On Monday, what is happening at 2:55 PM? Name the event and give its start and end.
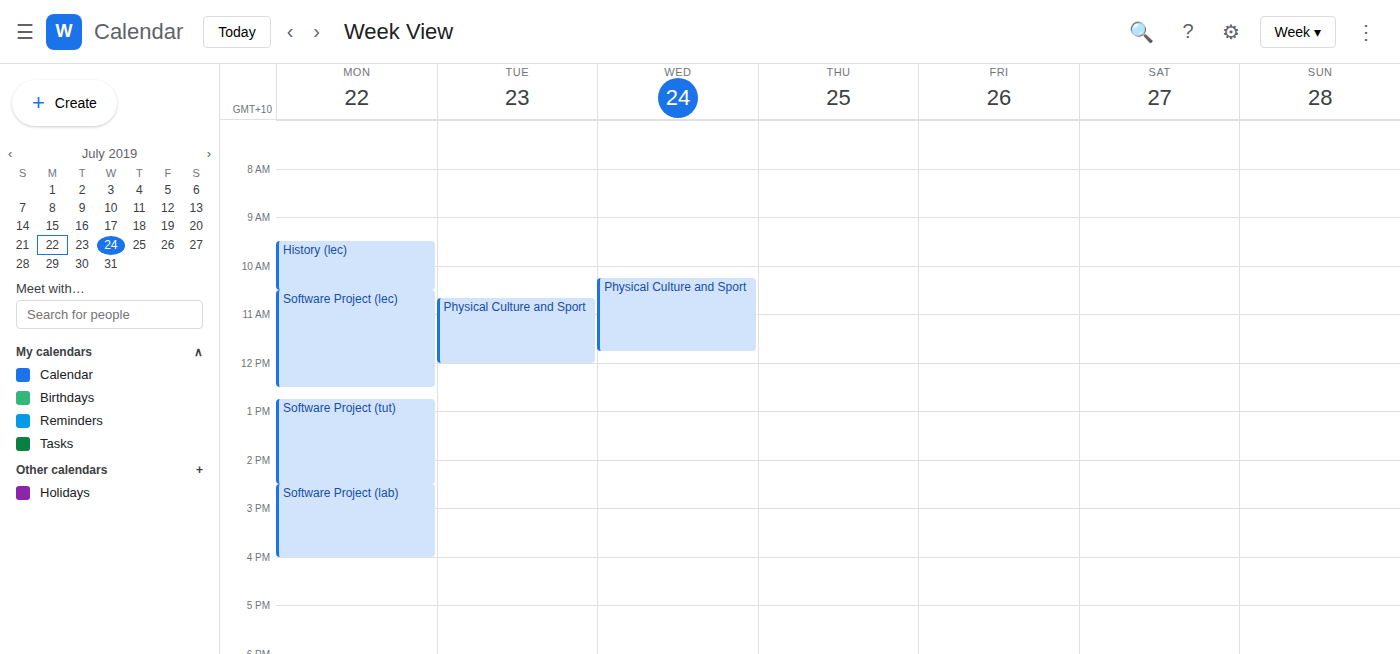
"Software Project (lab)", 2:30 PM to 4:00 PM